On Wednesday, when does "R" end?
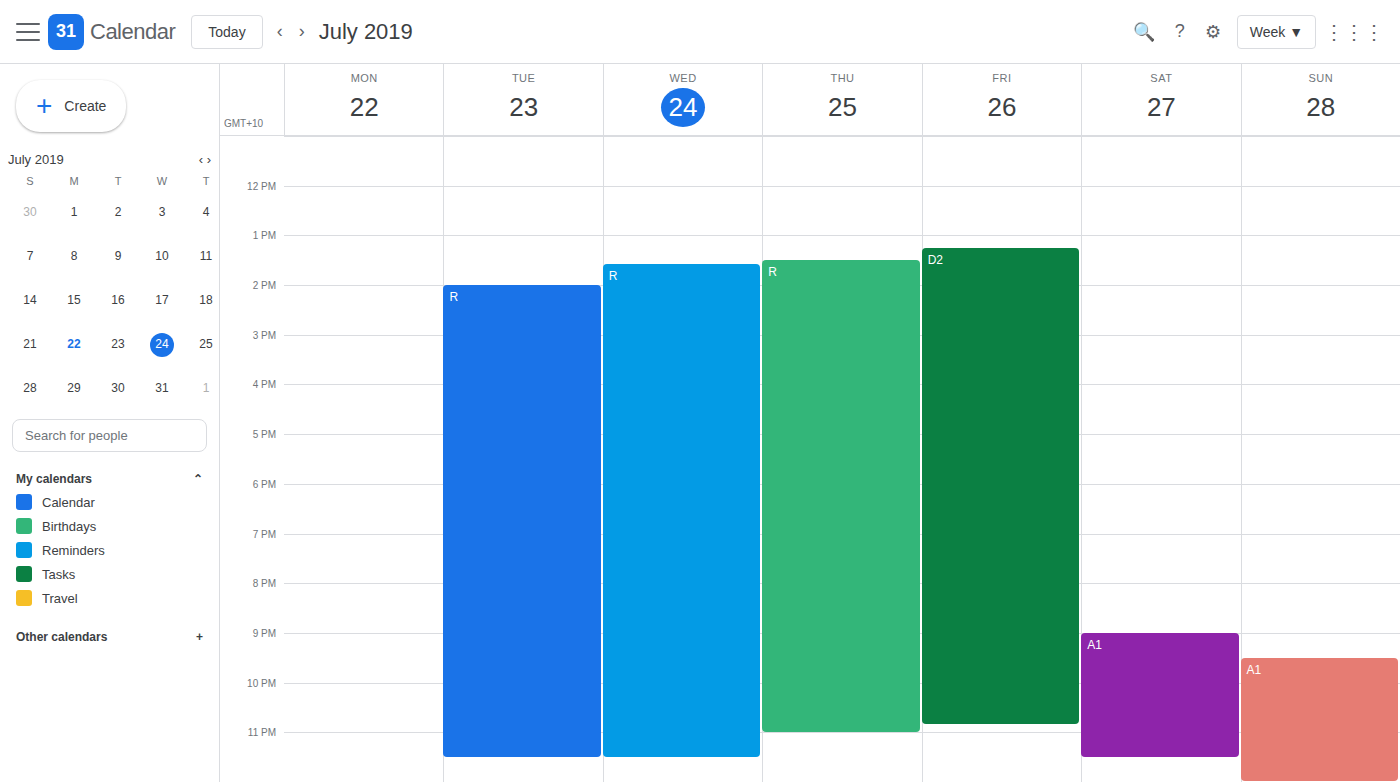
23:30